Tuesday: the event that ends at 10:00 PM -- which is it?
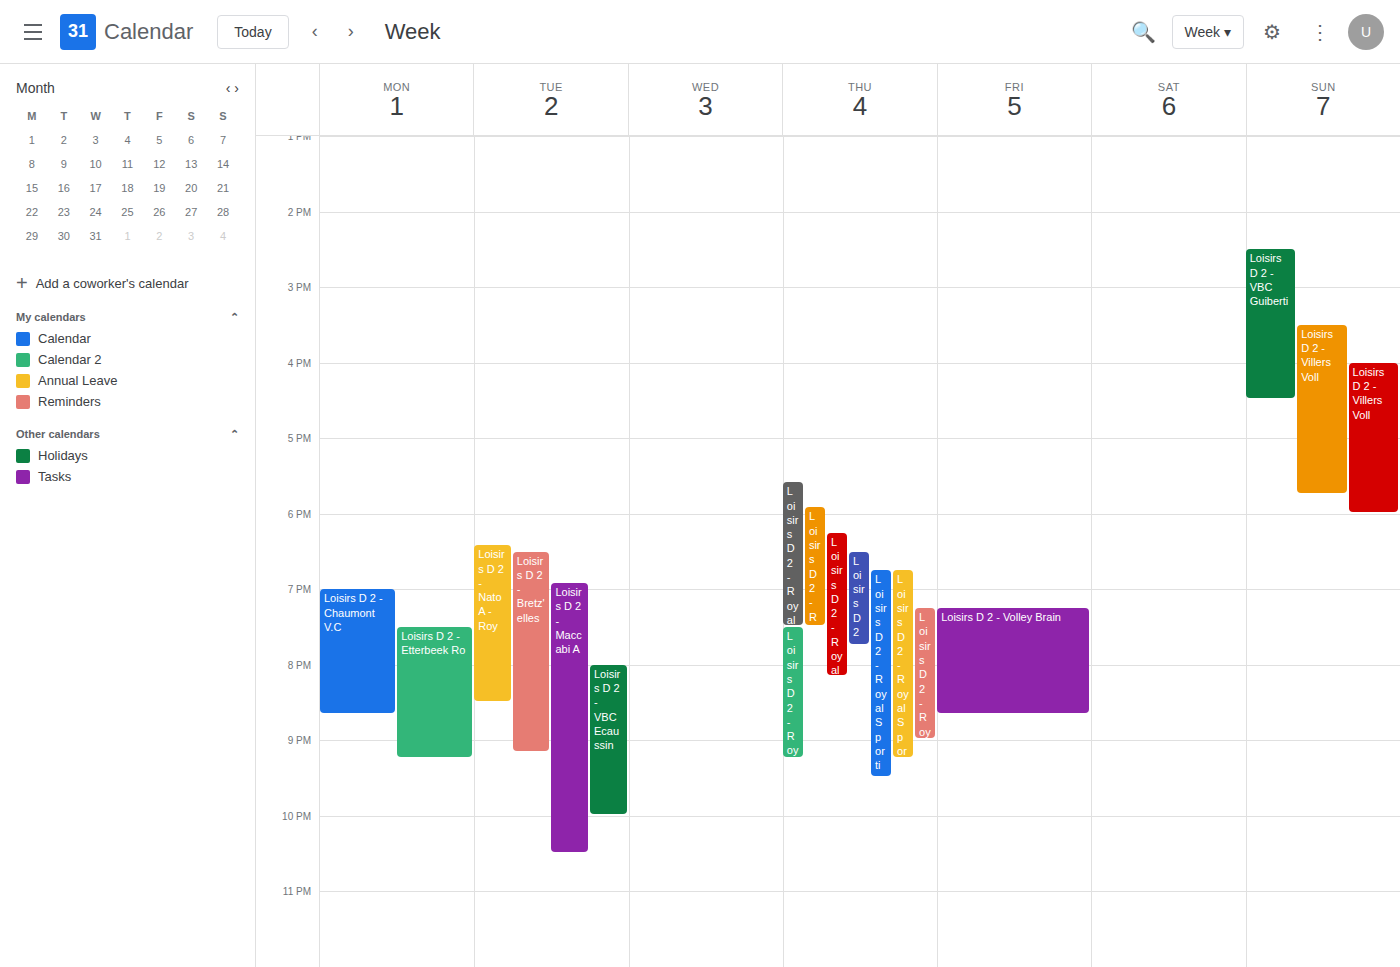
"Loisirs D 2 - VBC Ecaussin"